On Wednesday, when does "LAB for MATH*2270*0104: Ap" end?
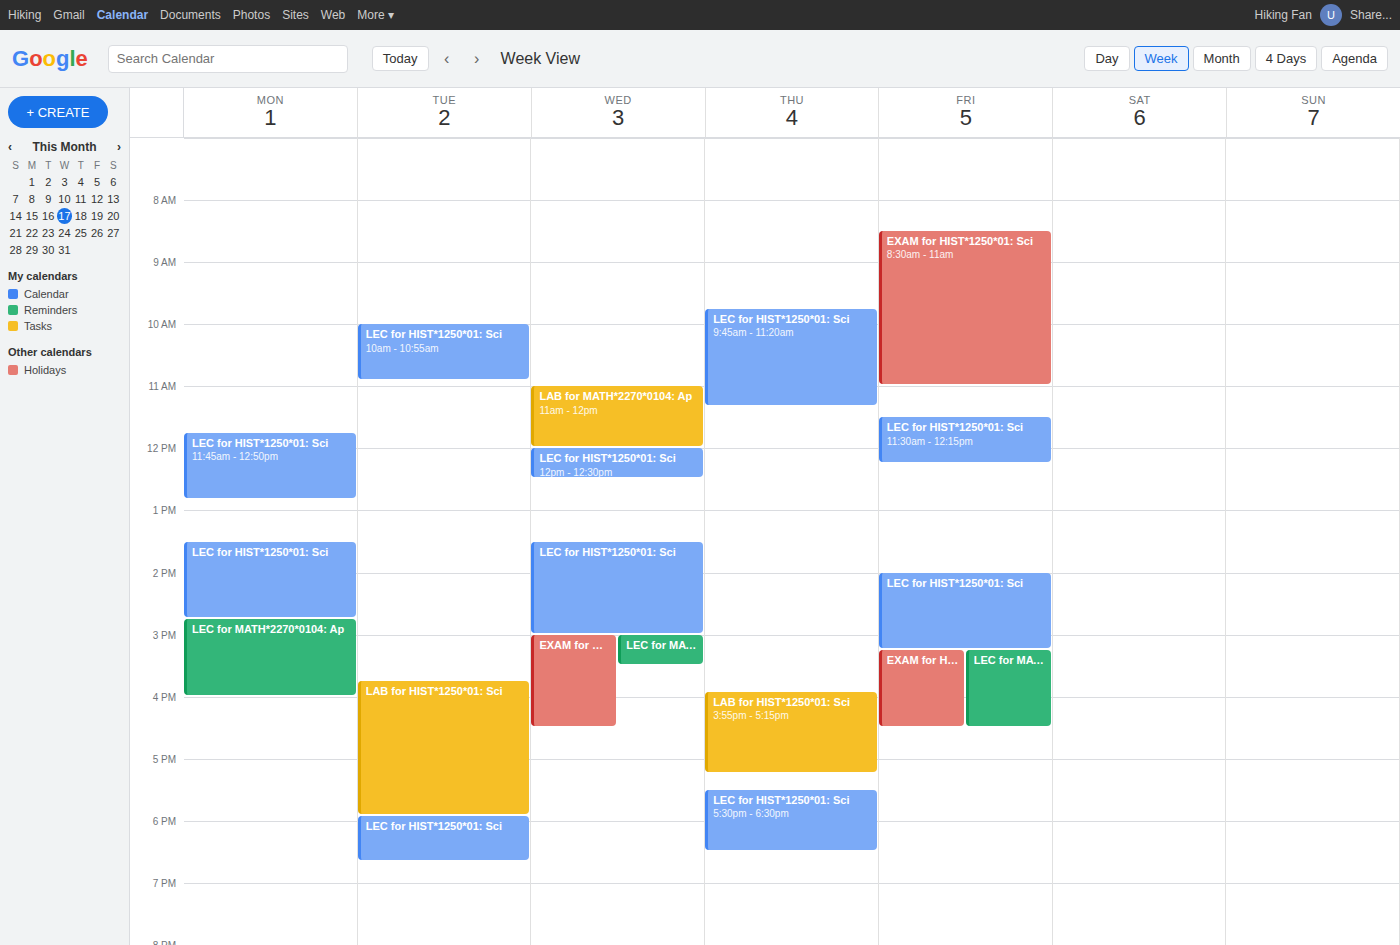
12:00 PM